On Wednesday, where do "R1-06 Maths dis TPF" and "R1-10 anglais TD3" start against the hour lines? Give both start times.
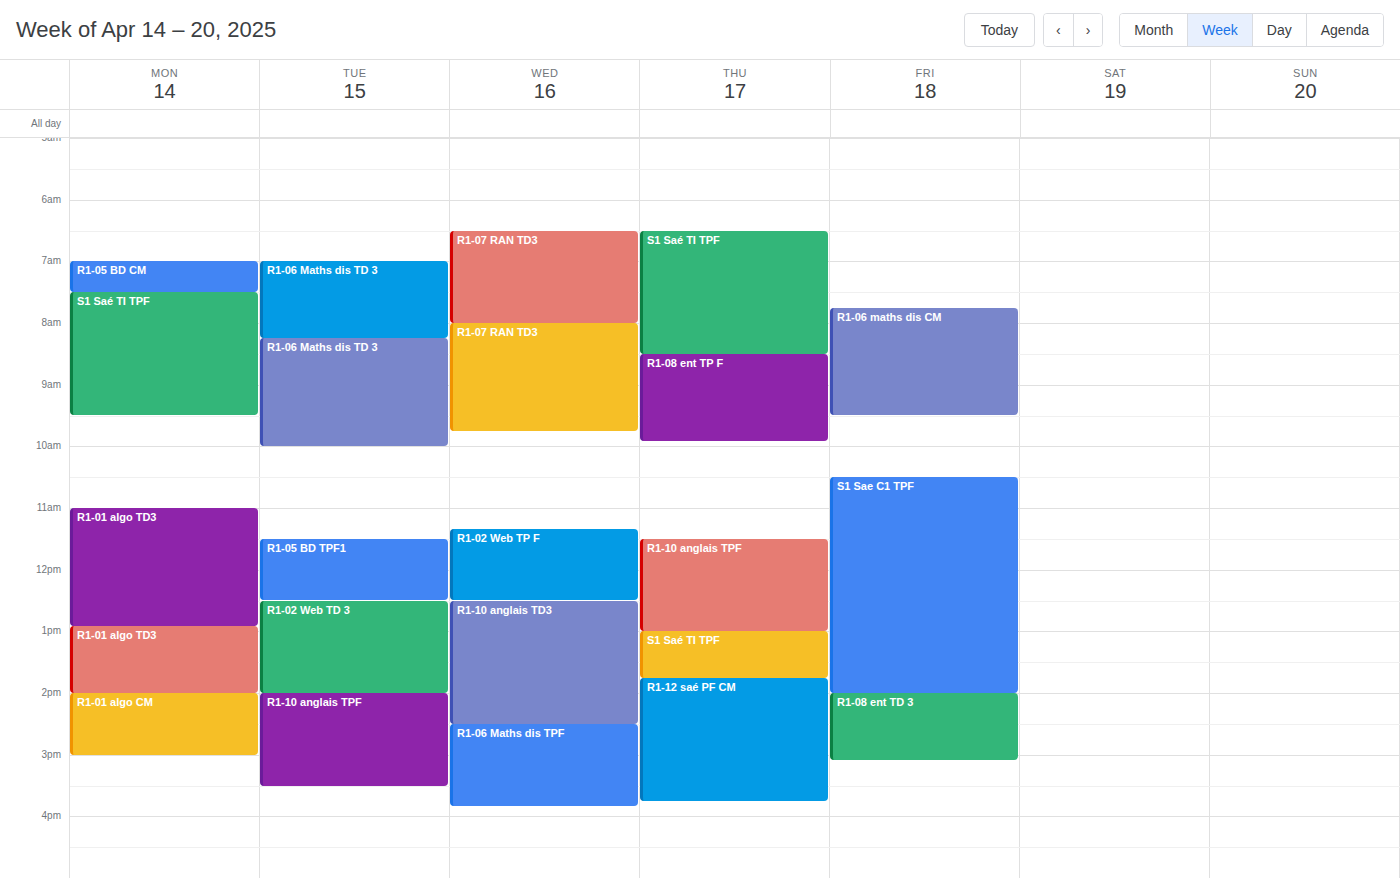
"R1-06 Maths dis TPF": 2:30 PM, halfway between the 2 PM and 3 PM lines. "R1-10 anglais TD3": 12:30 PM, halfway between the 12 PM and 1 PM lines.